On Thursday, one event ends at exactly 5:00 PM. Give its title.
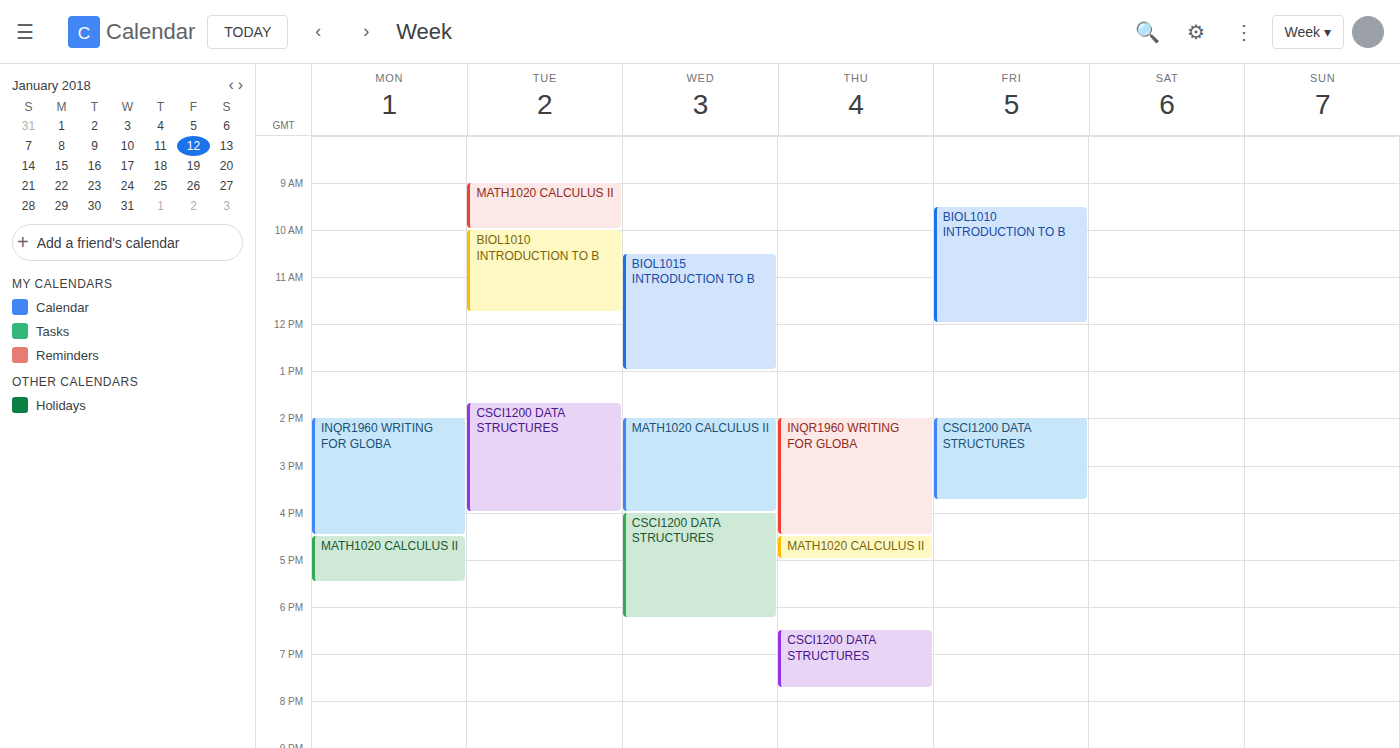
"MATH1020 CALCULUS II"